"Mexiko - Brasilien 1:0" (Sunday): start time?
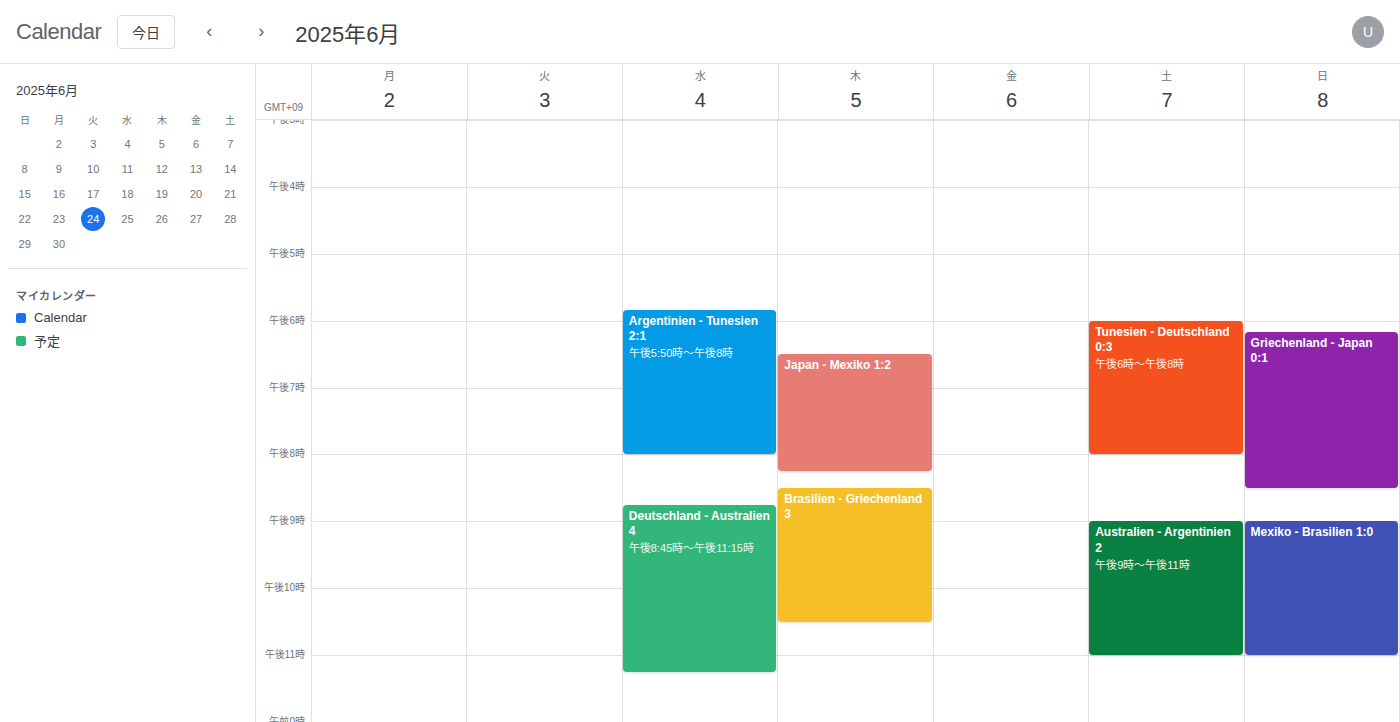
21:00